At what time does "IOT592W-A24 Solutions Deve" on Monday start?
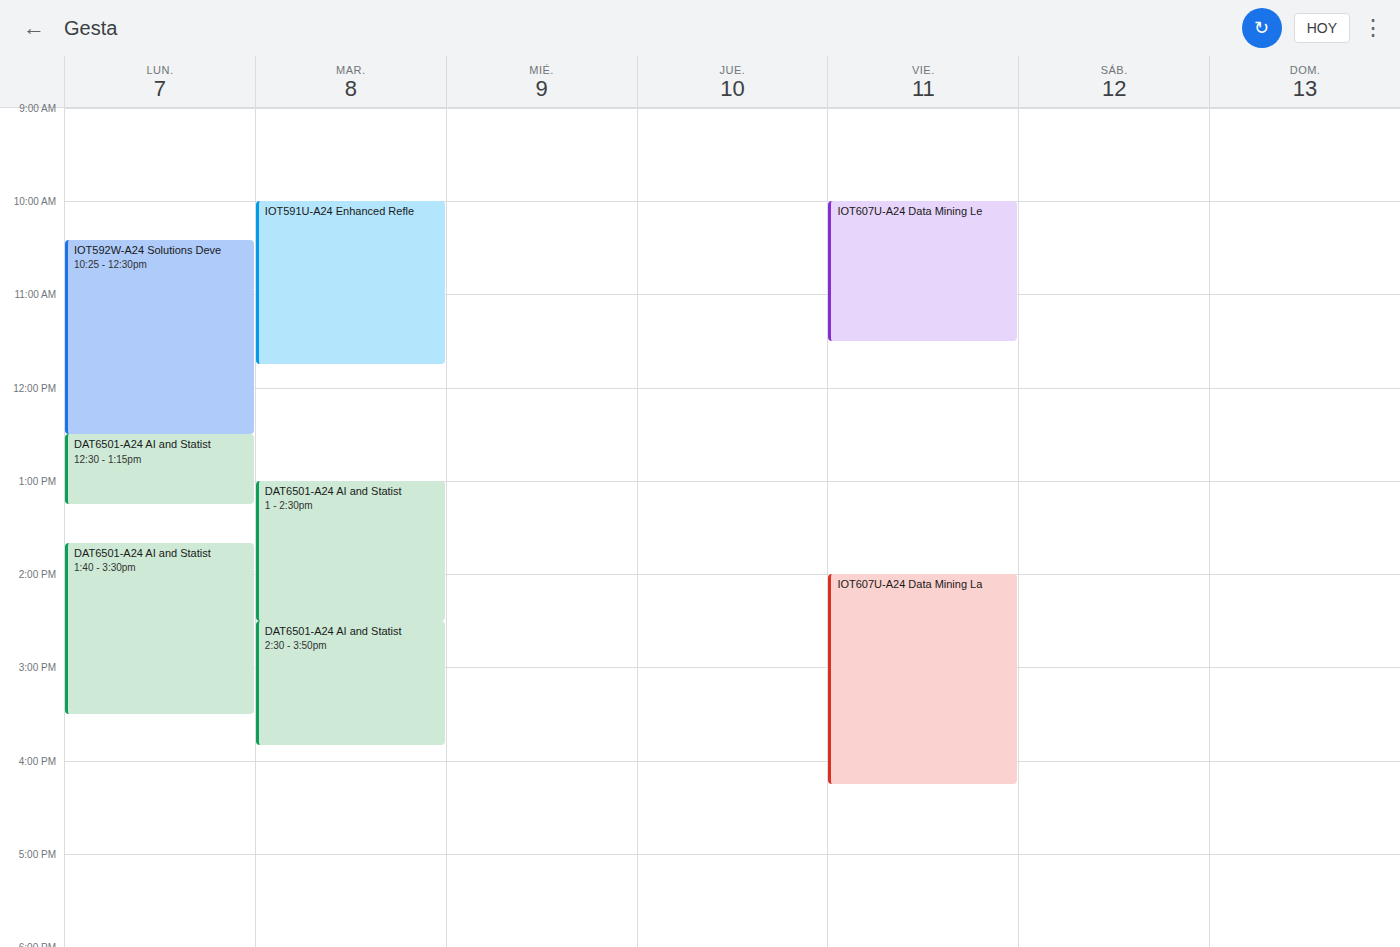
10:25